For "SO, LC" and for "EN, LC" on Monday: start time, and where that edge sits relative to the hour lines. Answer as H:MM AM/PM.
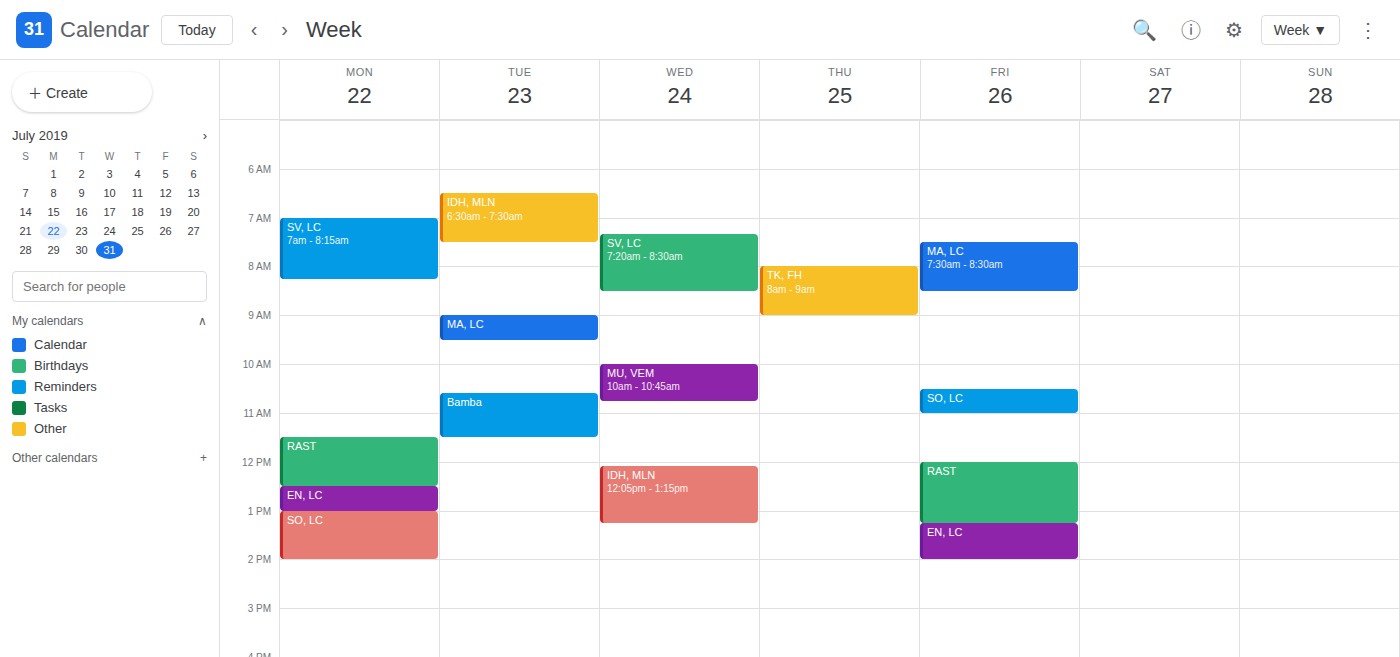
"SO, LC": 1:00 PM, exactly on the 1 PM line. "EN, LC": 12:30 PM, halfway between the 12 PM and 1 PM lines.